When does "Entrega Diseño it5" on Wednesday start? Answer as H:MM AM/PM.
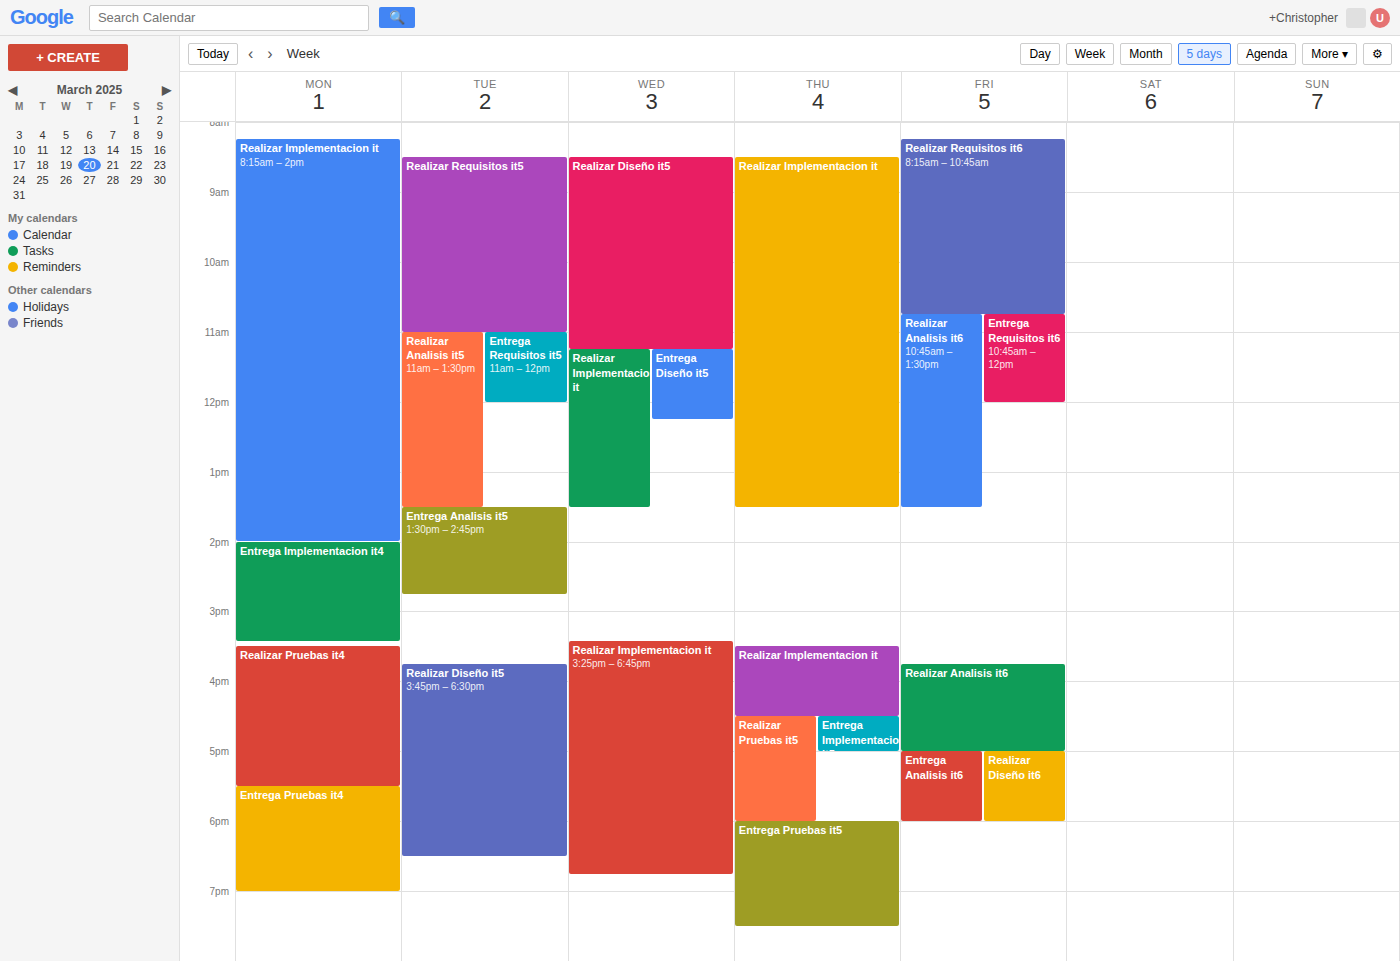
11:15 AM